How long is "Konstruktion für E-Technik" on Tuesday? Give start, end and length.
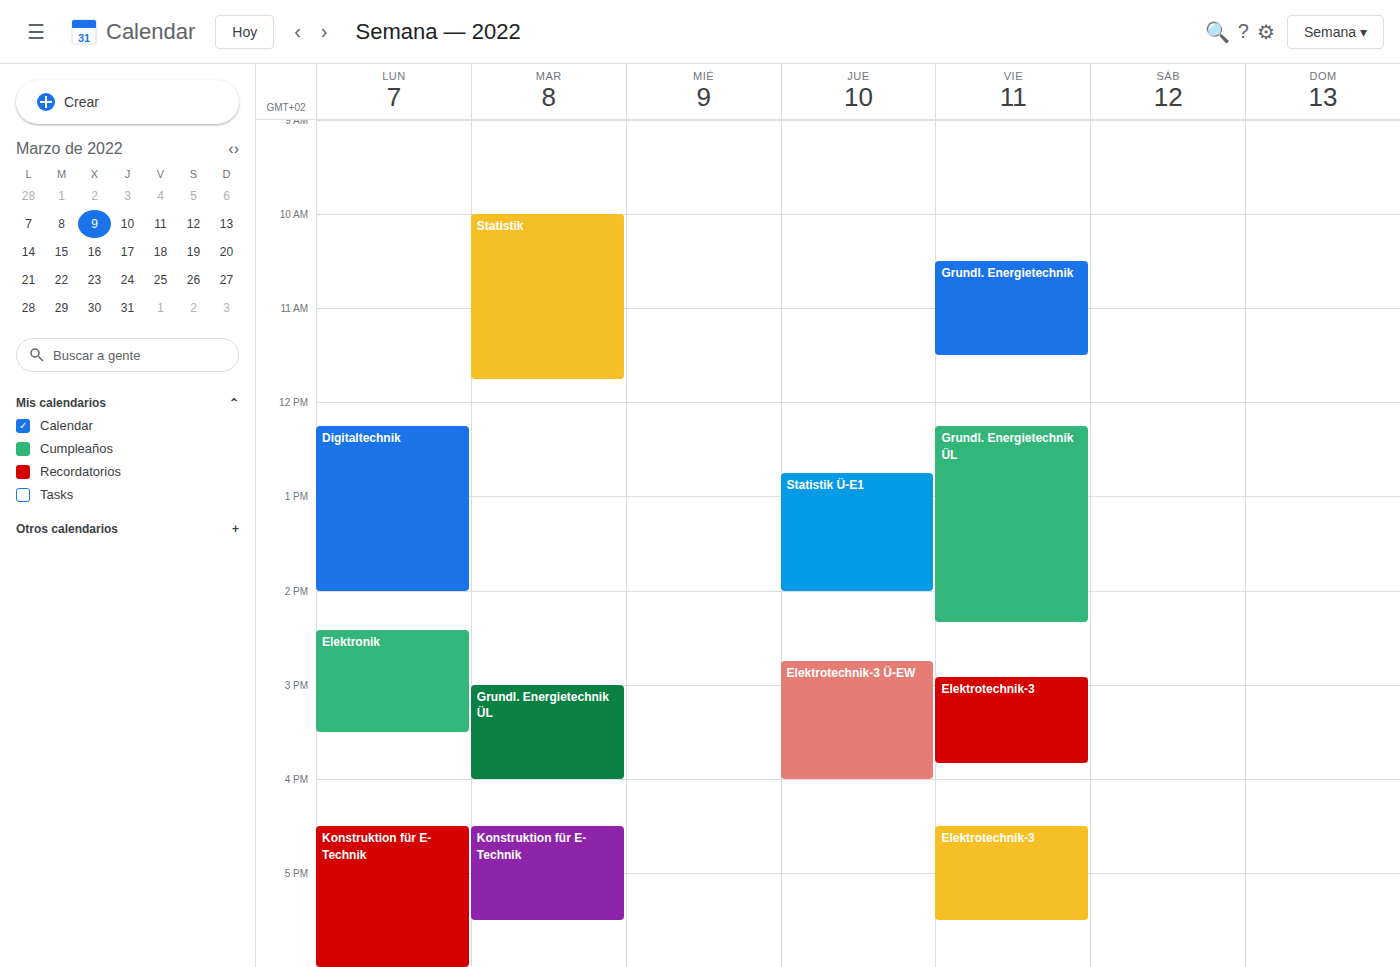
4:30 PM to 5:30 PM, 1 hour